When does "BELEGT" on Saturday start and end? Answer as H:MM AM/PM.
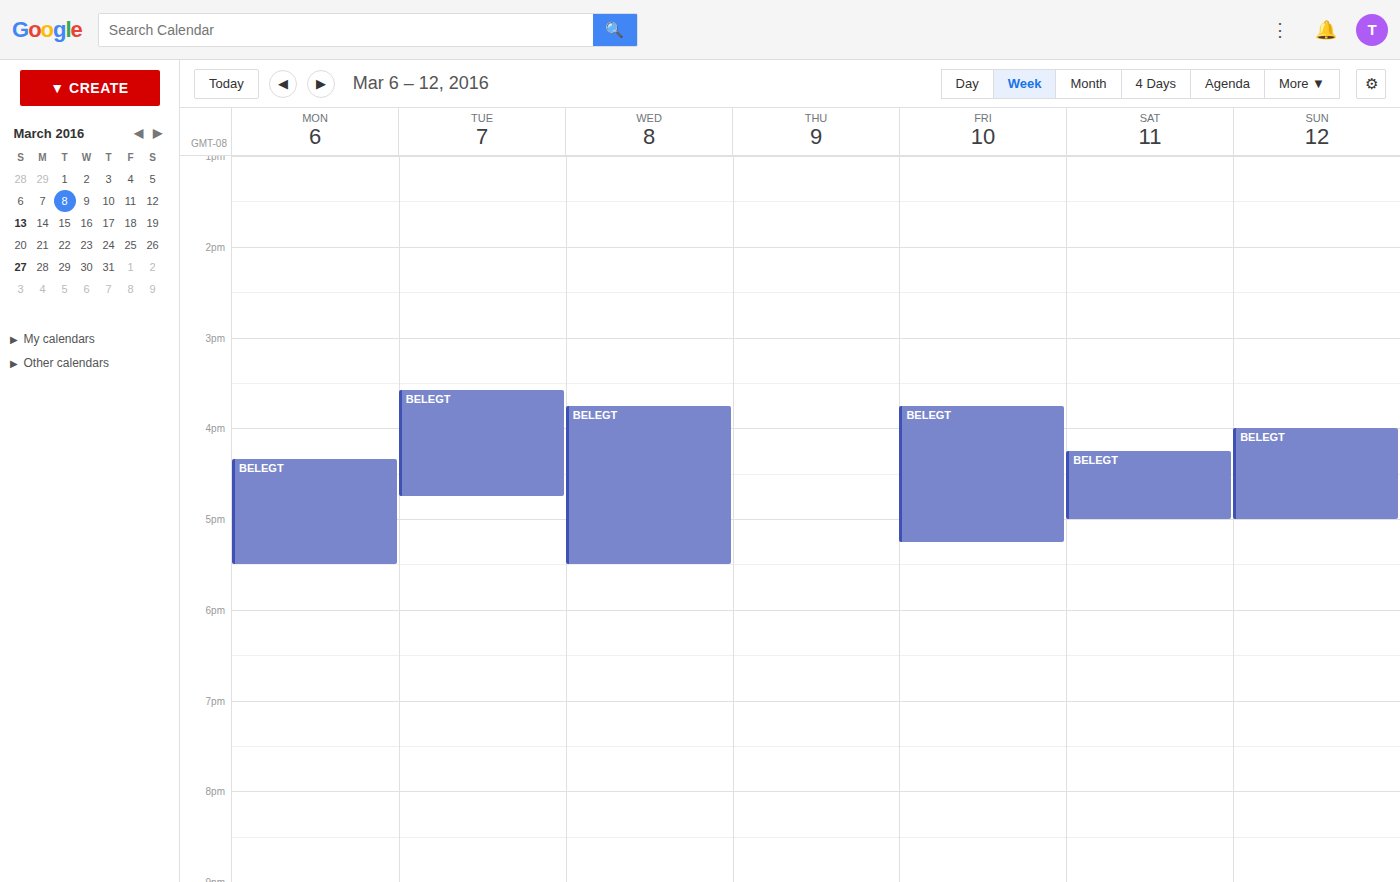
4:15 PM to 5:00 PM